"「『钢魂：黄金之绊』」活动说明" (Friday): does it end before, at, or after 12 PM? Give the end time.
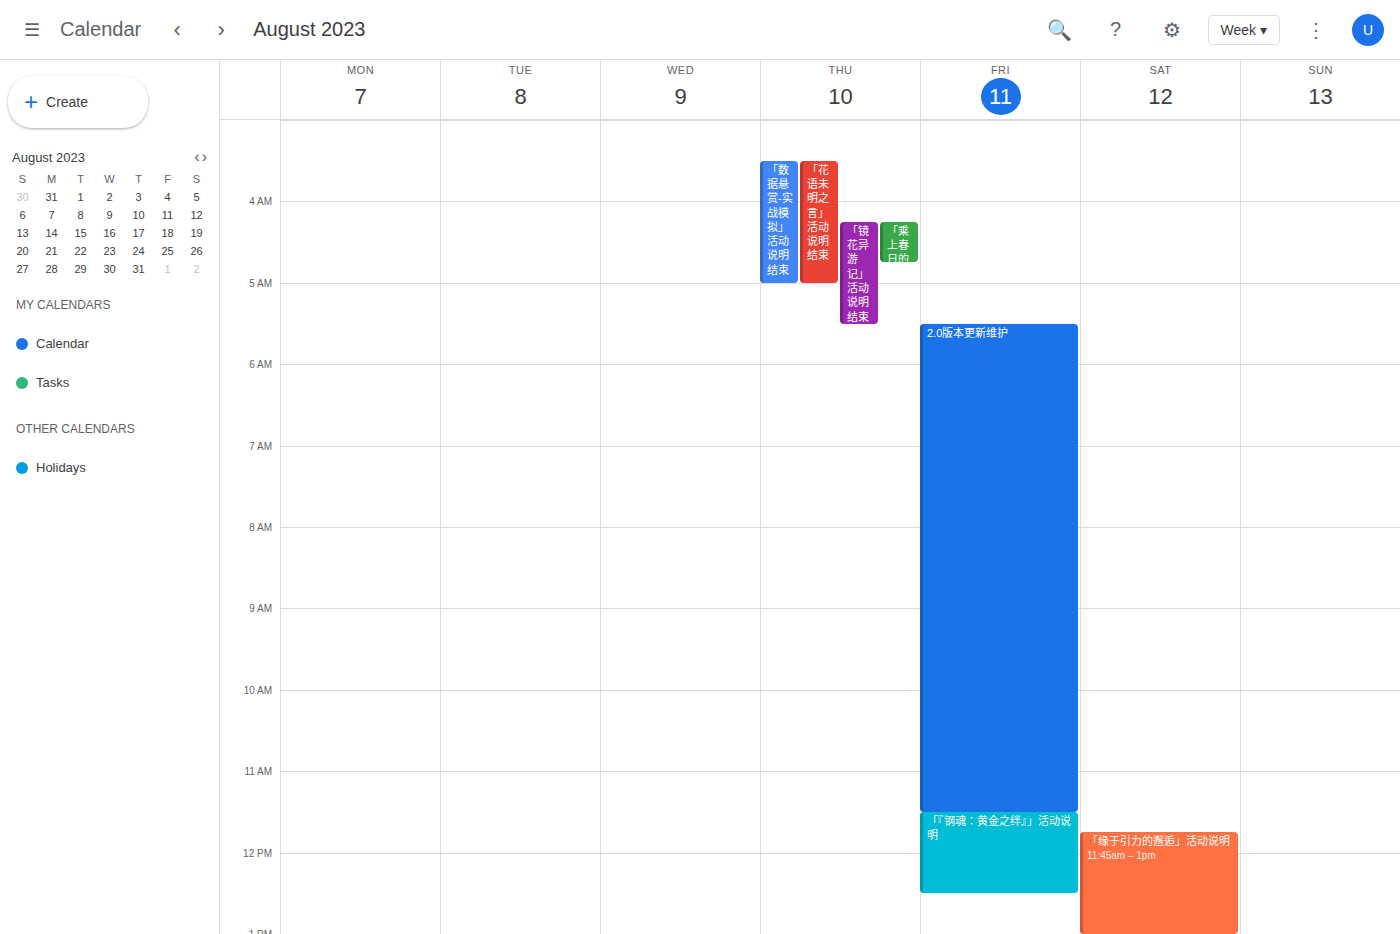
12:30 PM -- after 12 PM, 30 minutes below the 12 PM line.